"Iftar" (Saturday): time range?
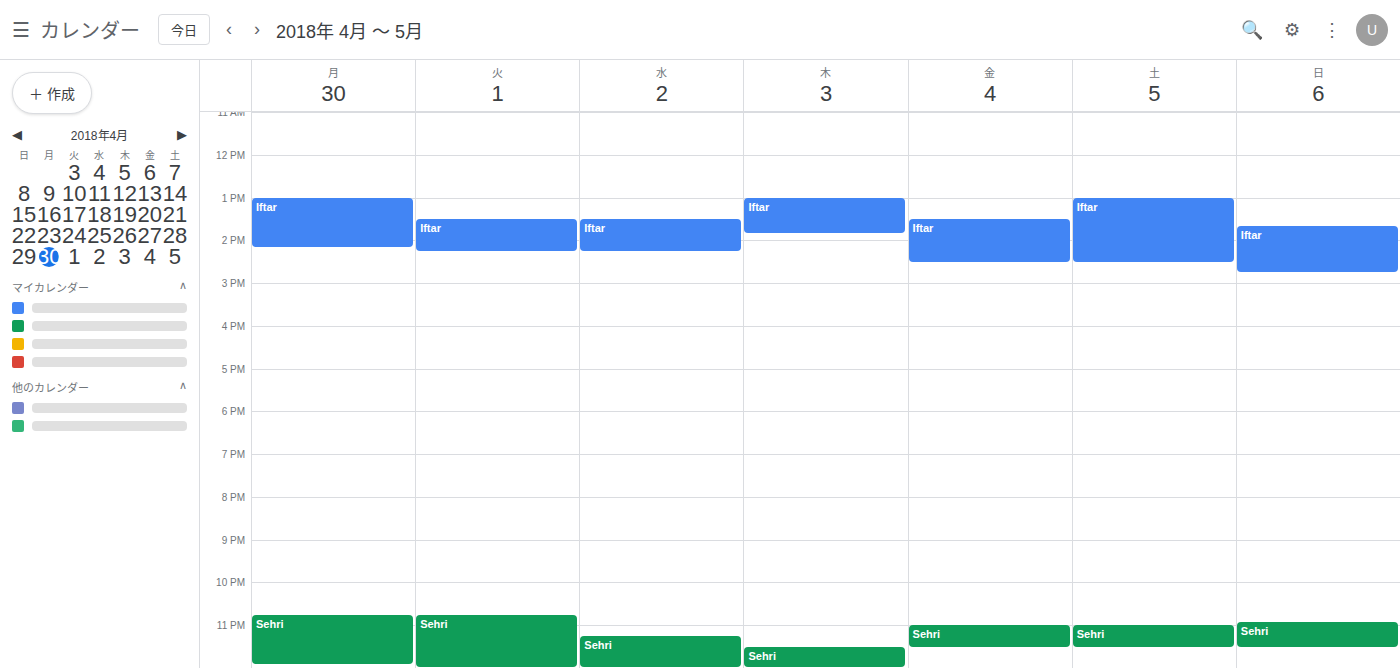
1:00 PM to 2:30 PM